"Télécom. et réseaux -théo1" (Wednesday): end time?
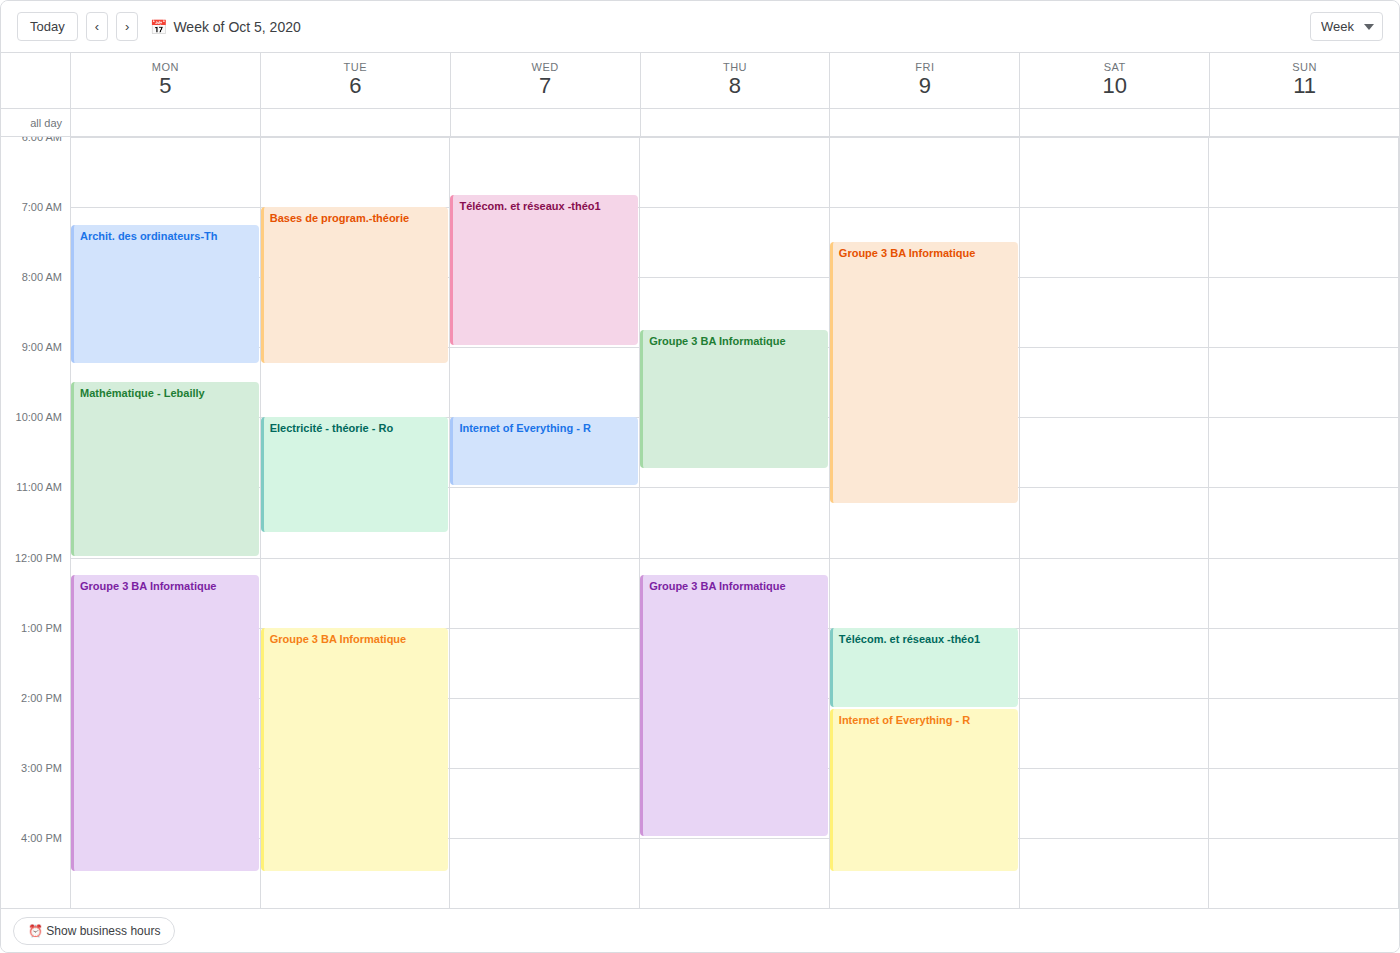
9:00 AM